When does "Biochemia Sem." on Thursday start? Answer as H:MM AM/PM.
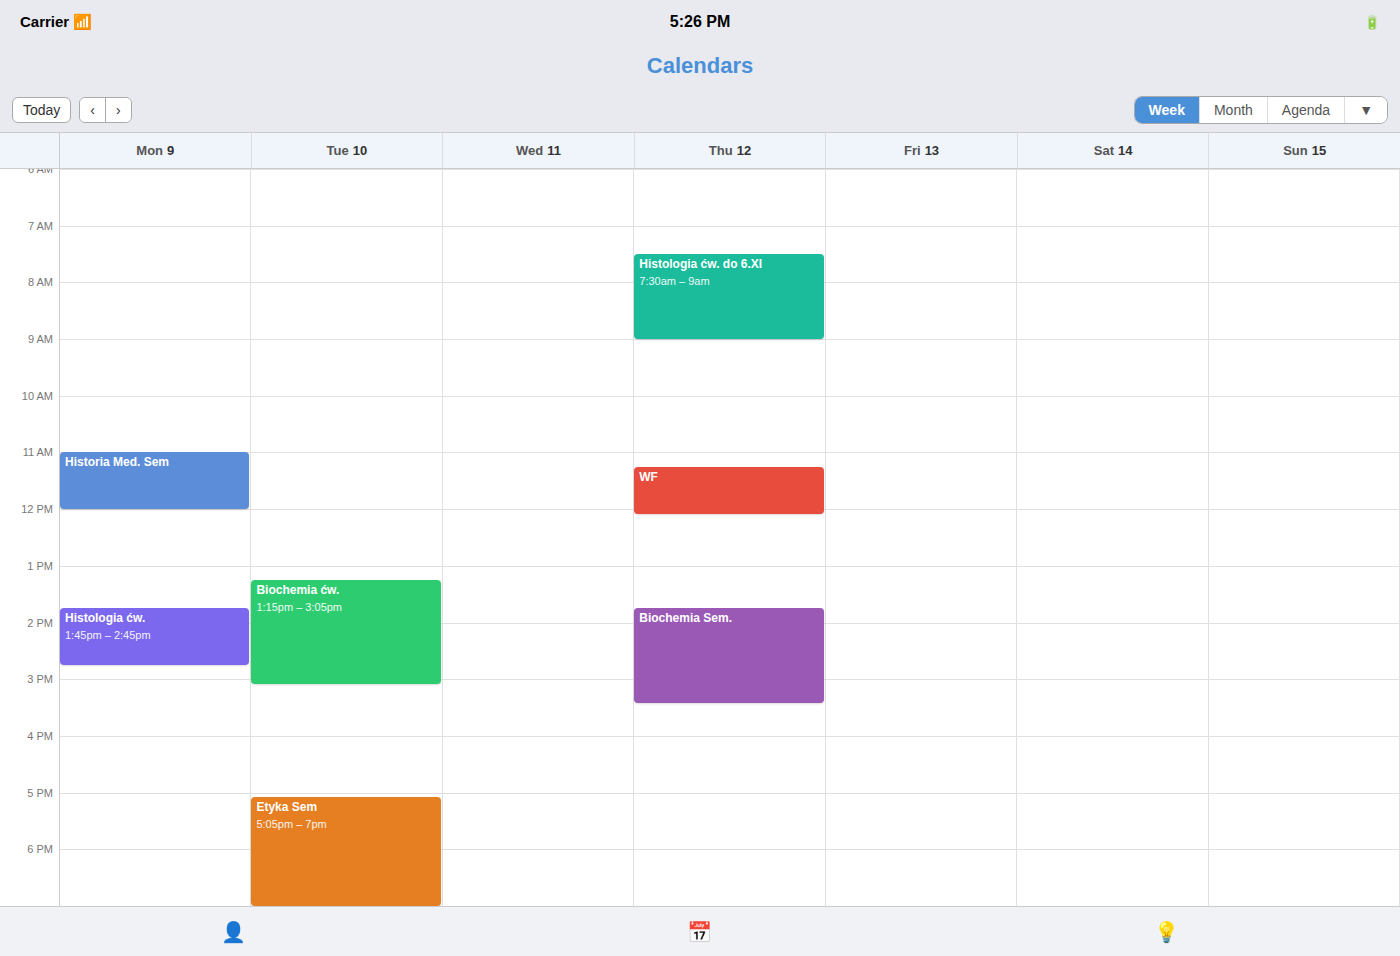
1:45 PM